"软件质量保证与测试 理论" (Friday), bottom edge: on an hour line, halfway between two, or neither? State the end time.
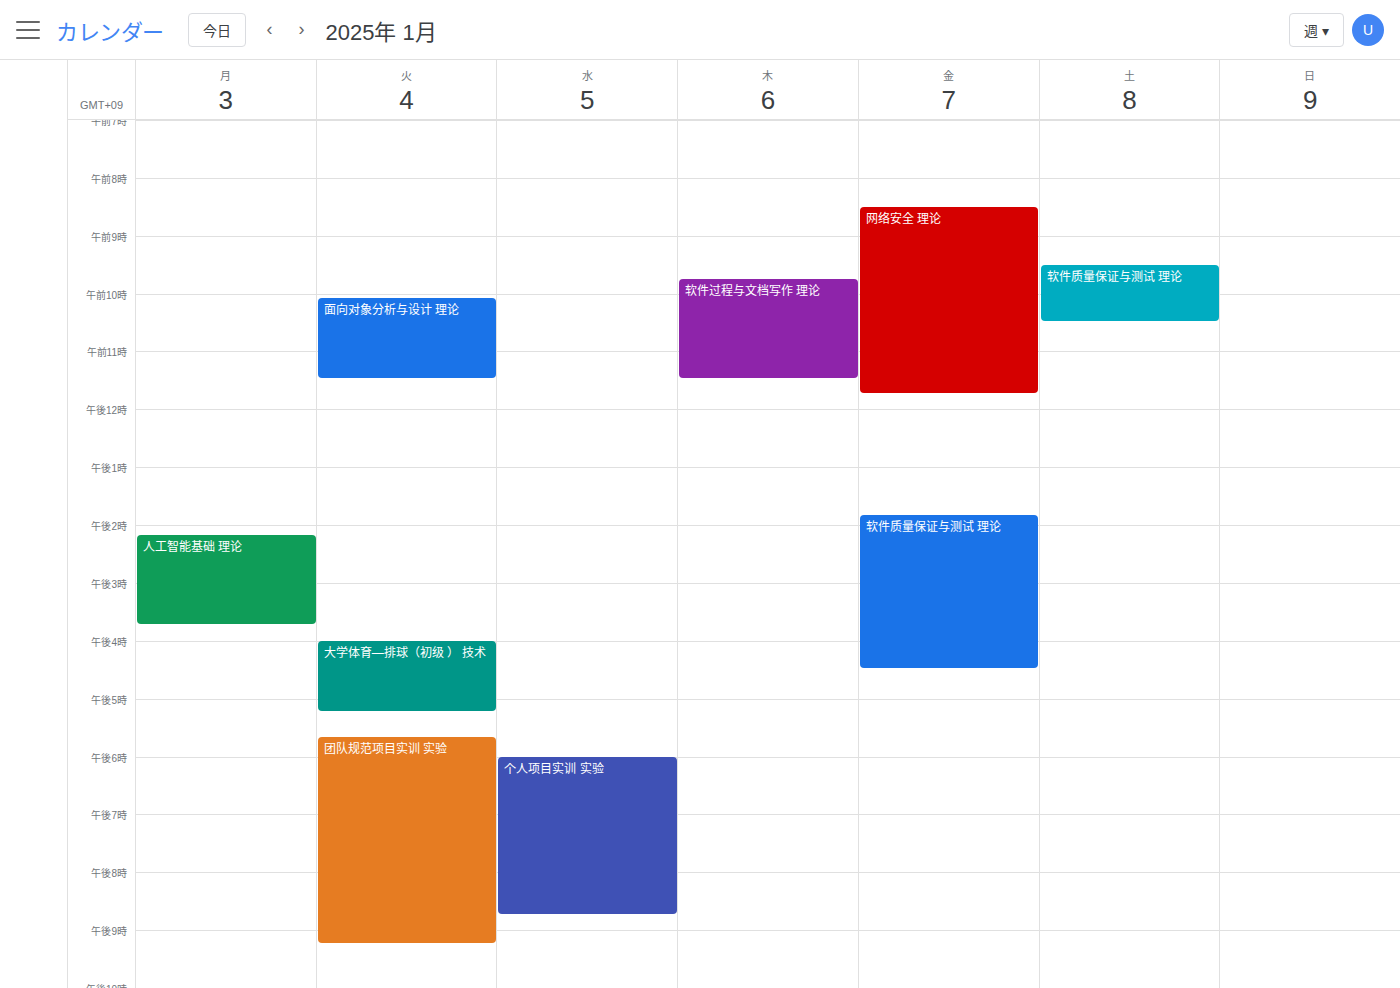
4:30 PM -- halfway between the 4 PM and 5 PM lines.